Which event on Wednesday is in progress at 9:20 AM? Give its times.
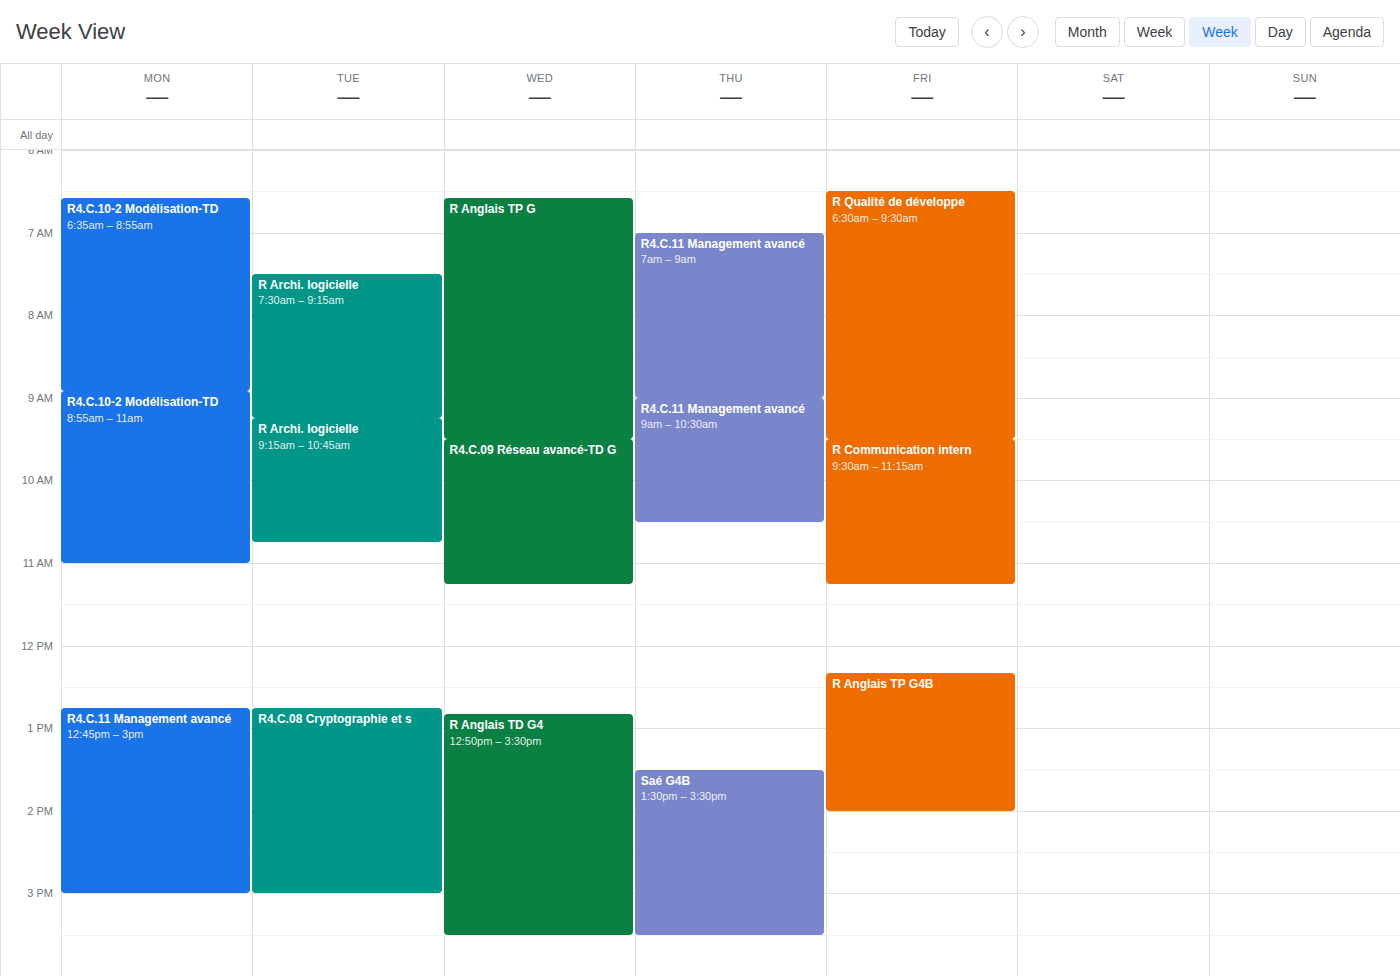
"R Anglais TP G", 6:35 AM to 9:30 AM